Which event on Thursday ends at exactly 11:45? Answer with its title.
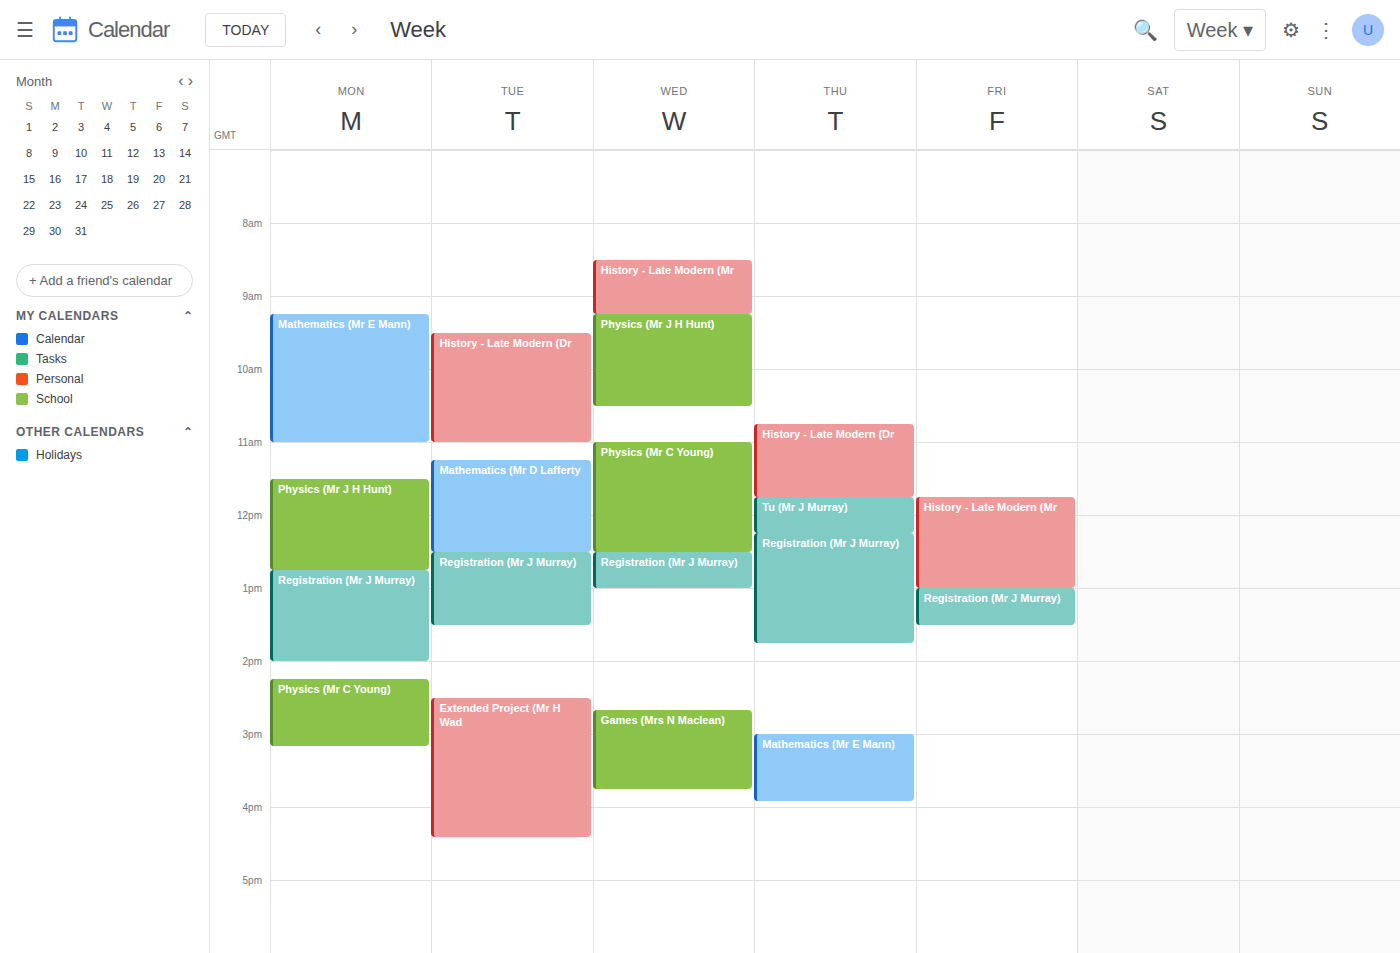
"History - Late Modern (Dr"